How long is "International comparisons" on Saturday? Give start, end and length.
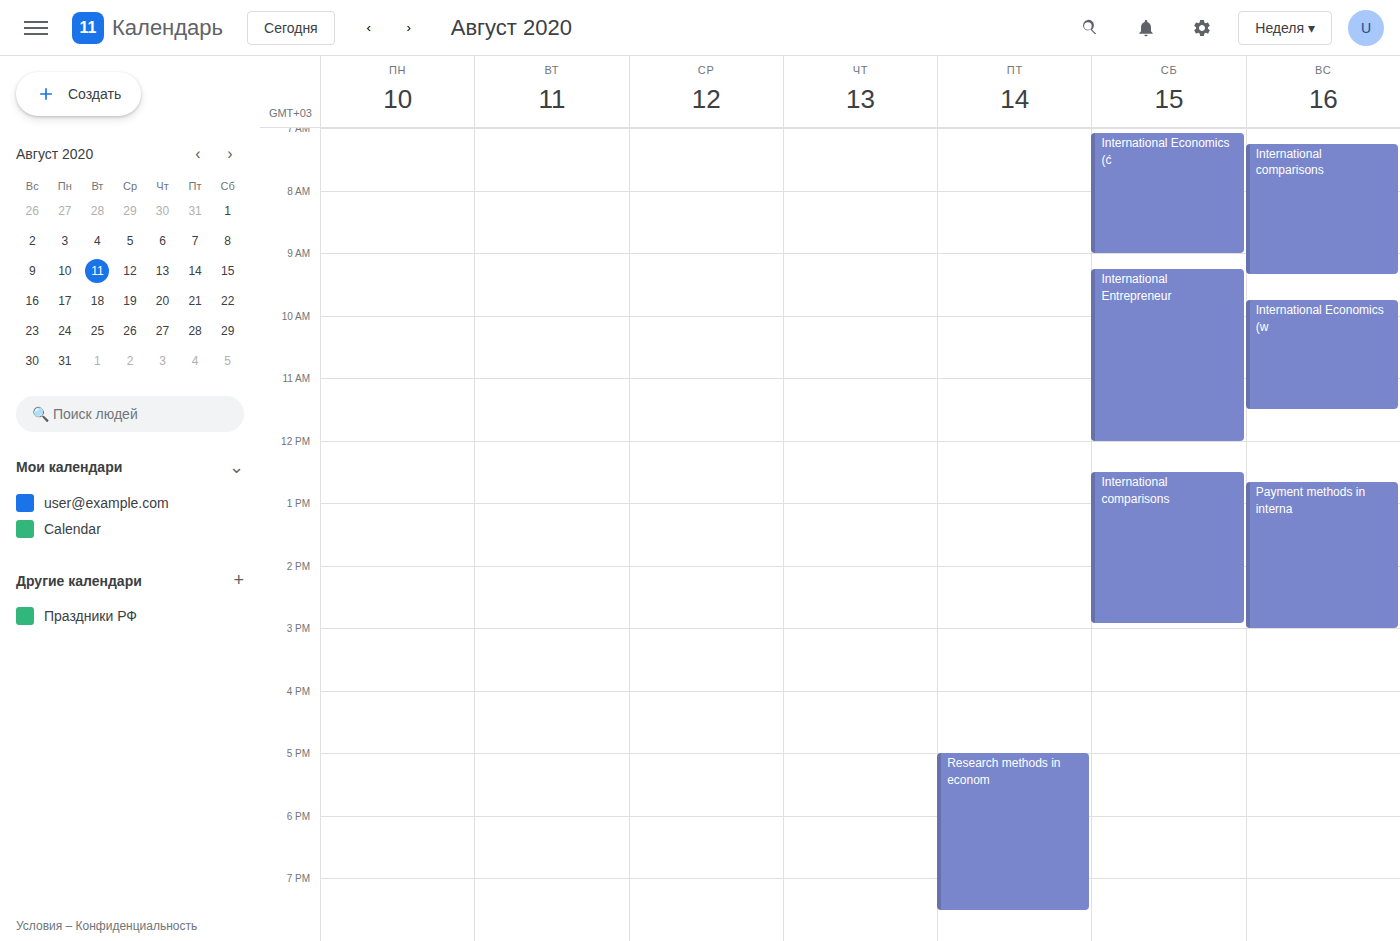
12:30 to 14:55, 2 hours 25 minutes